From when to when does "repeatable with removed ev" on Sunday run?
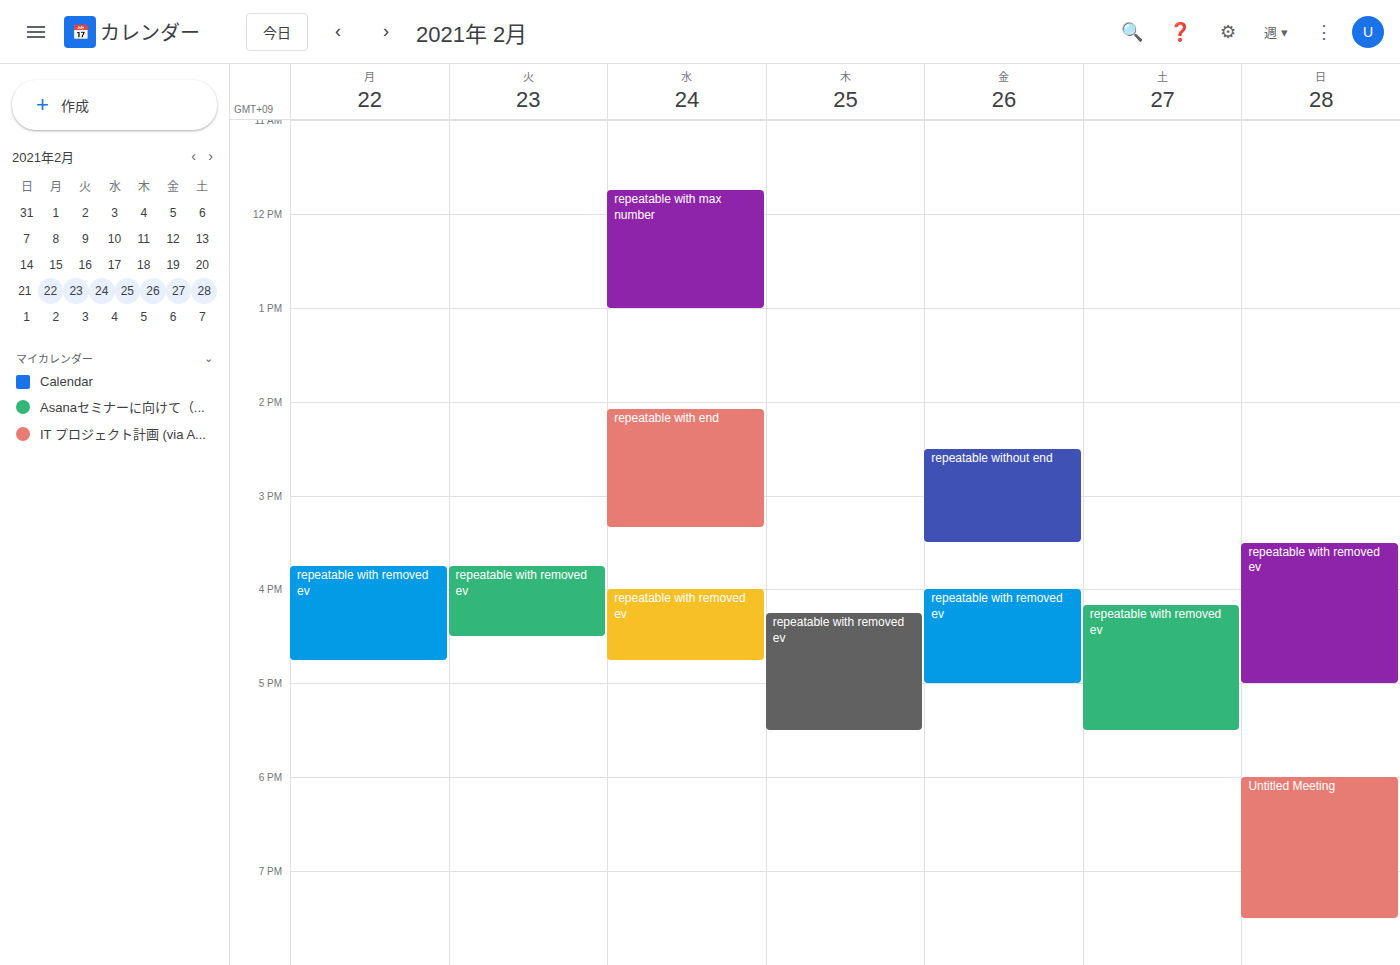
3:30 PM to 5:00 PM